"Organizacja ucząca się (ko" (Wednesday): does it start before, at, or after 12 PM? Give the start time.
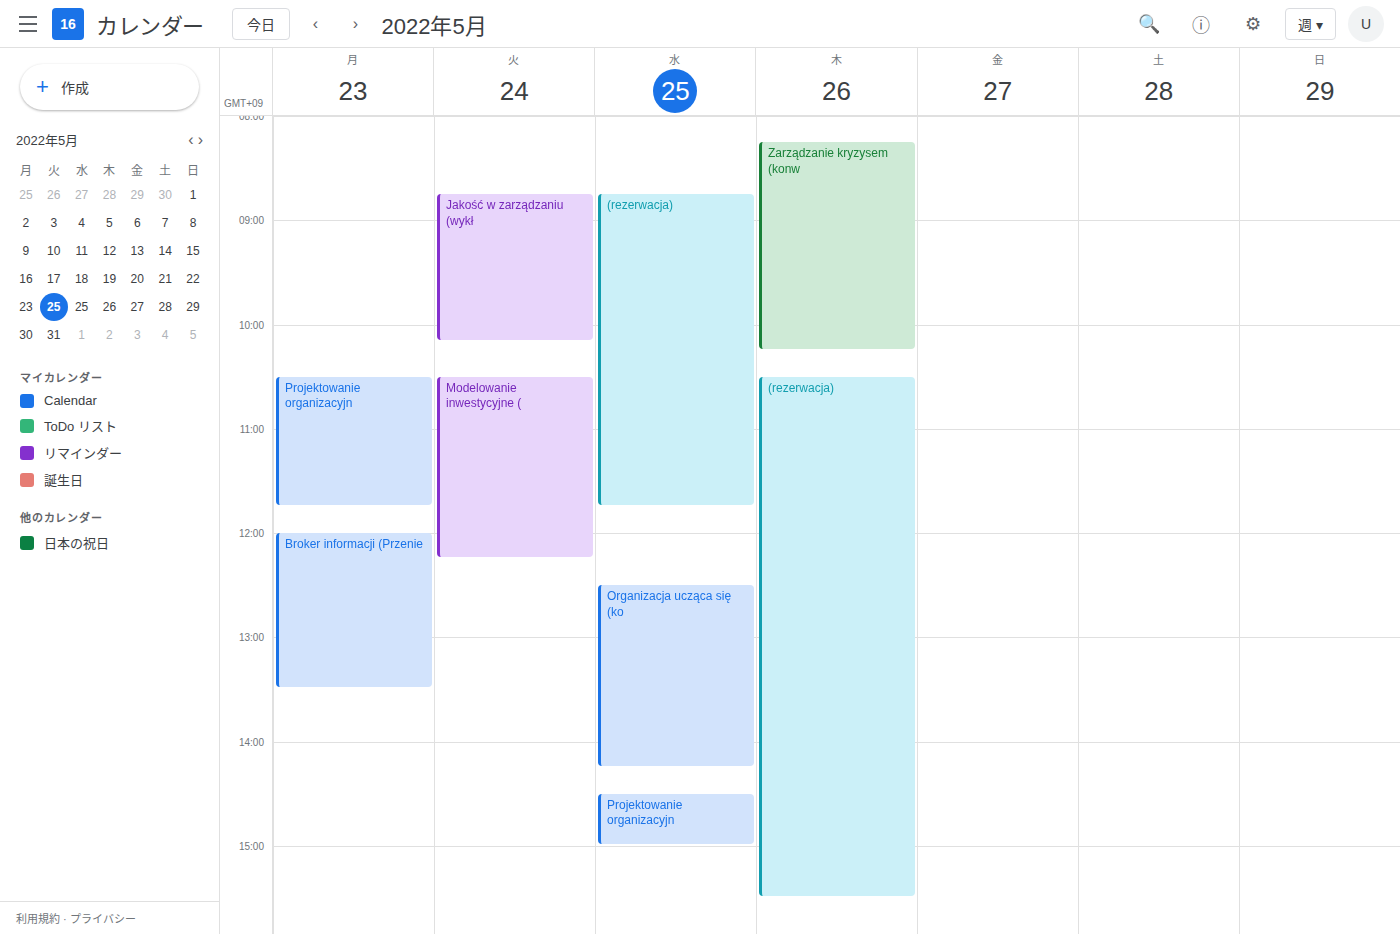
12:30 PM -- after 12 PM, 30 minutes below the 12 PM line.